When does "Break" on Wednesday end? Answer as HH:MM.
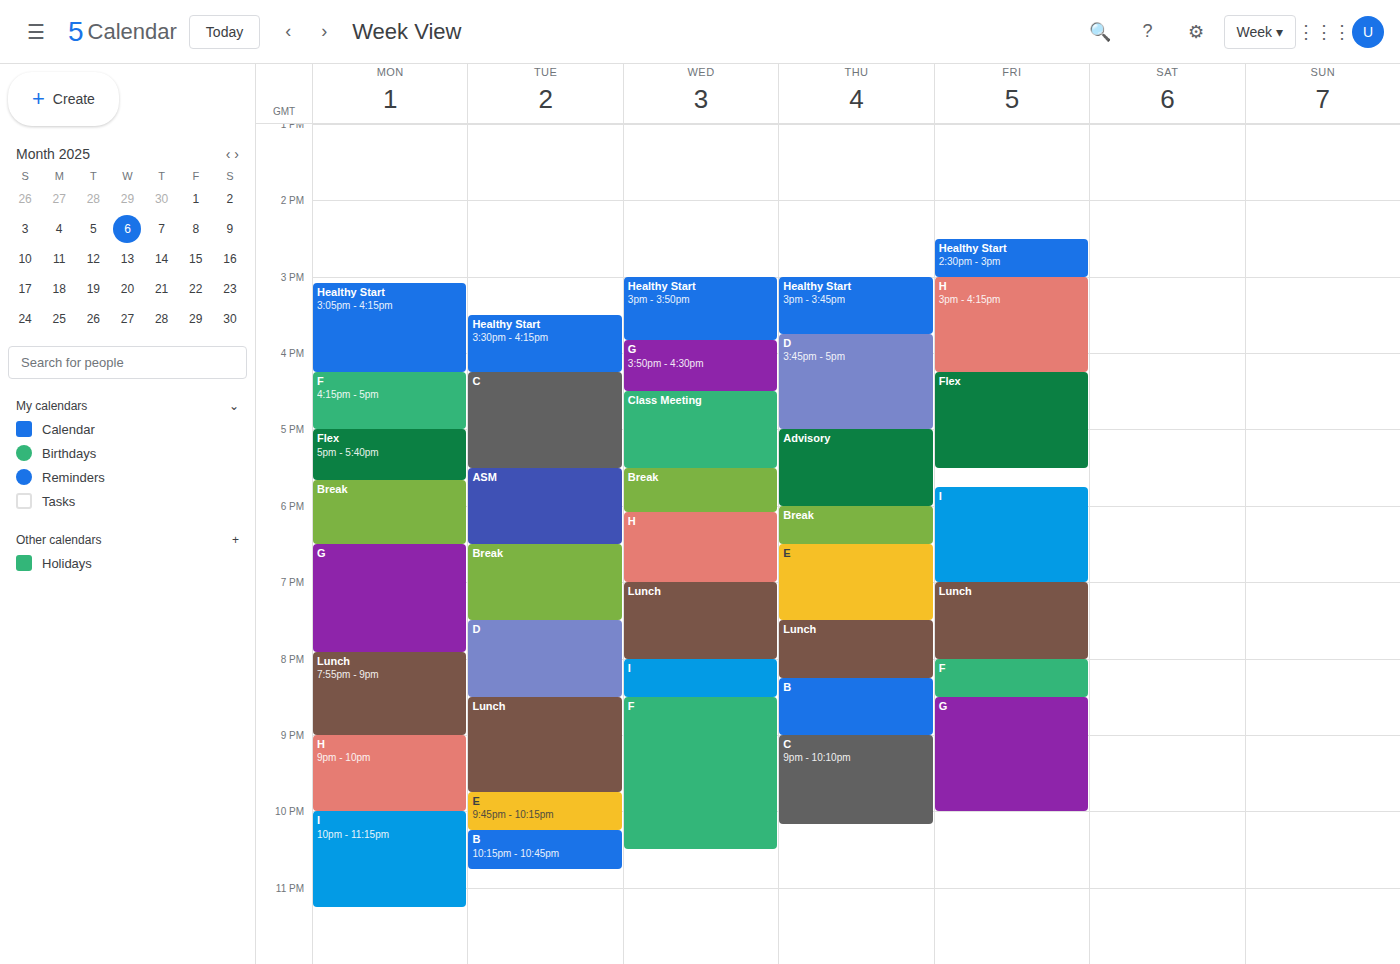
18:05